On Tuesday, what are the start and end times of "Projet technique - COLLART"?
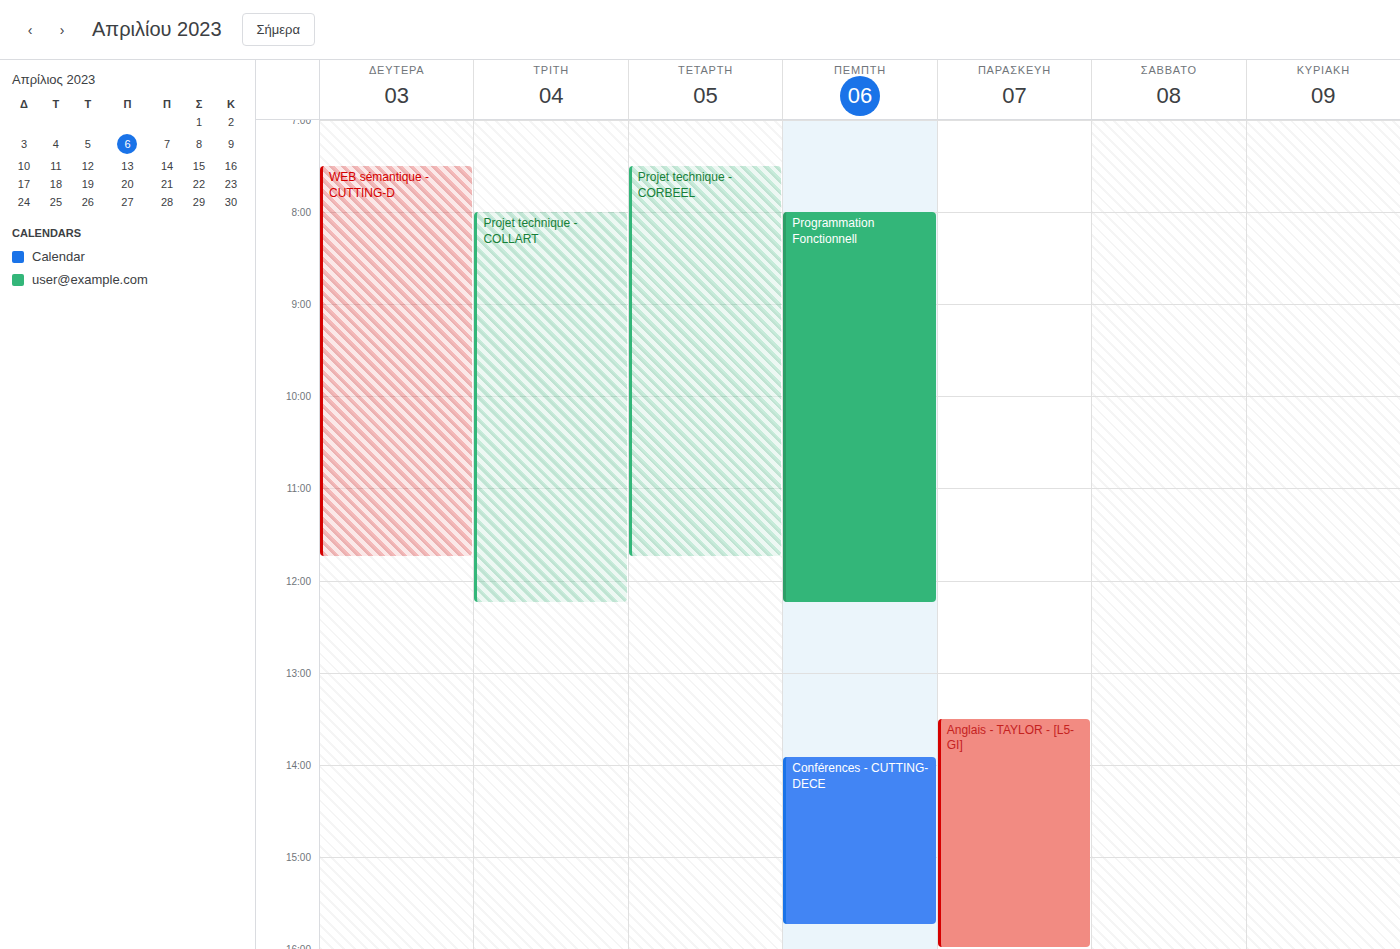
8:00 AM to 12:15 PM